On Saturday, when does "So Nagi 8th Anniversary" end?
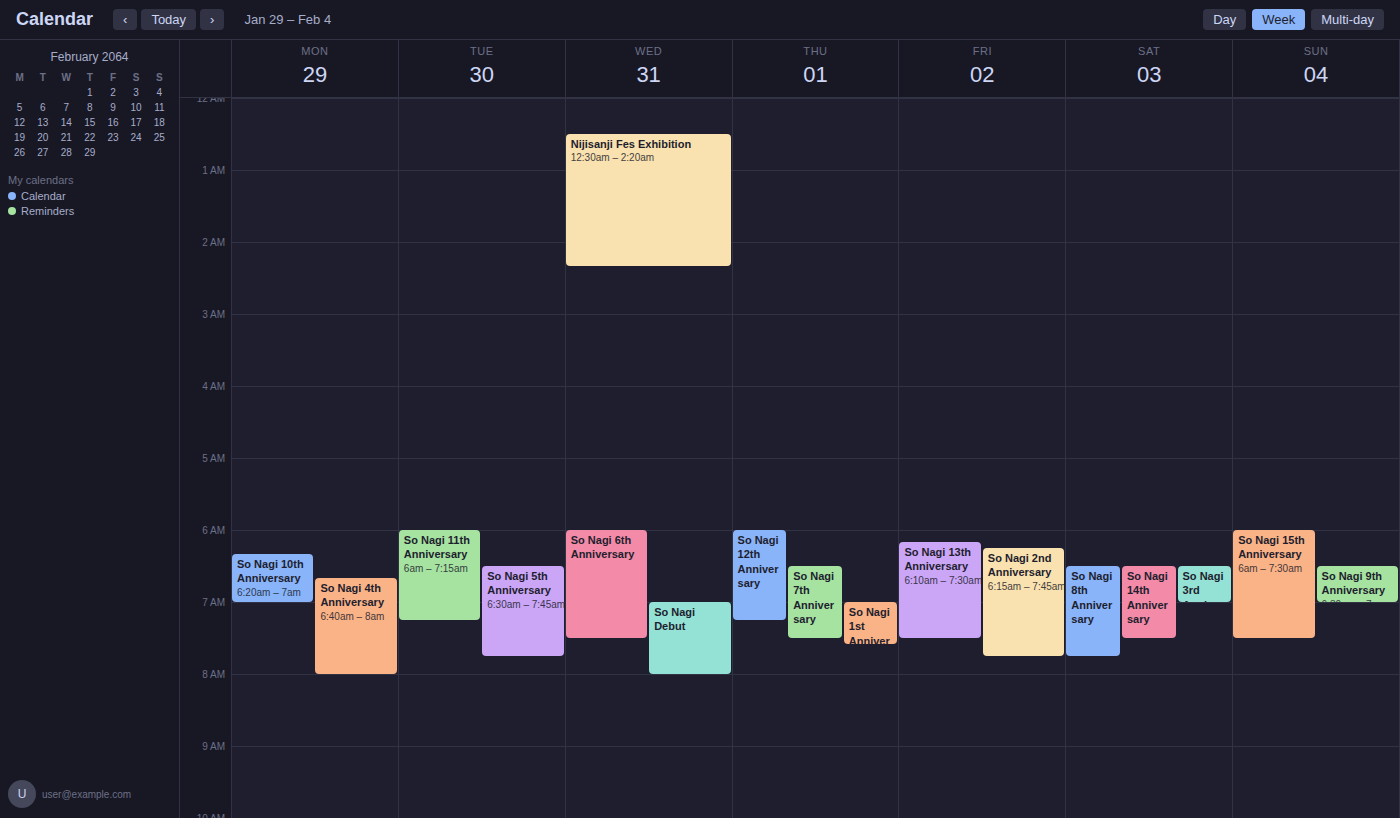
7:45 AM